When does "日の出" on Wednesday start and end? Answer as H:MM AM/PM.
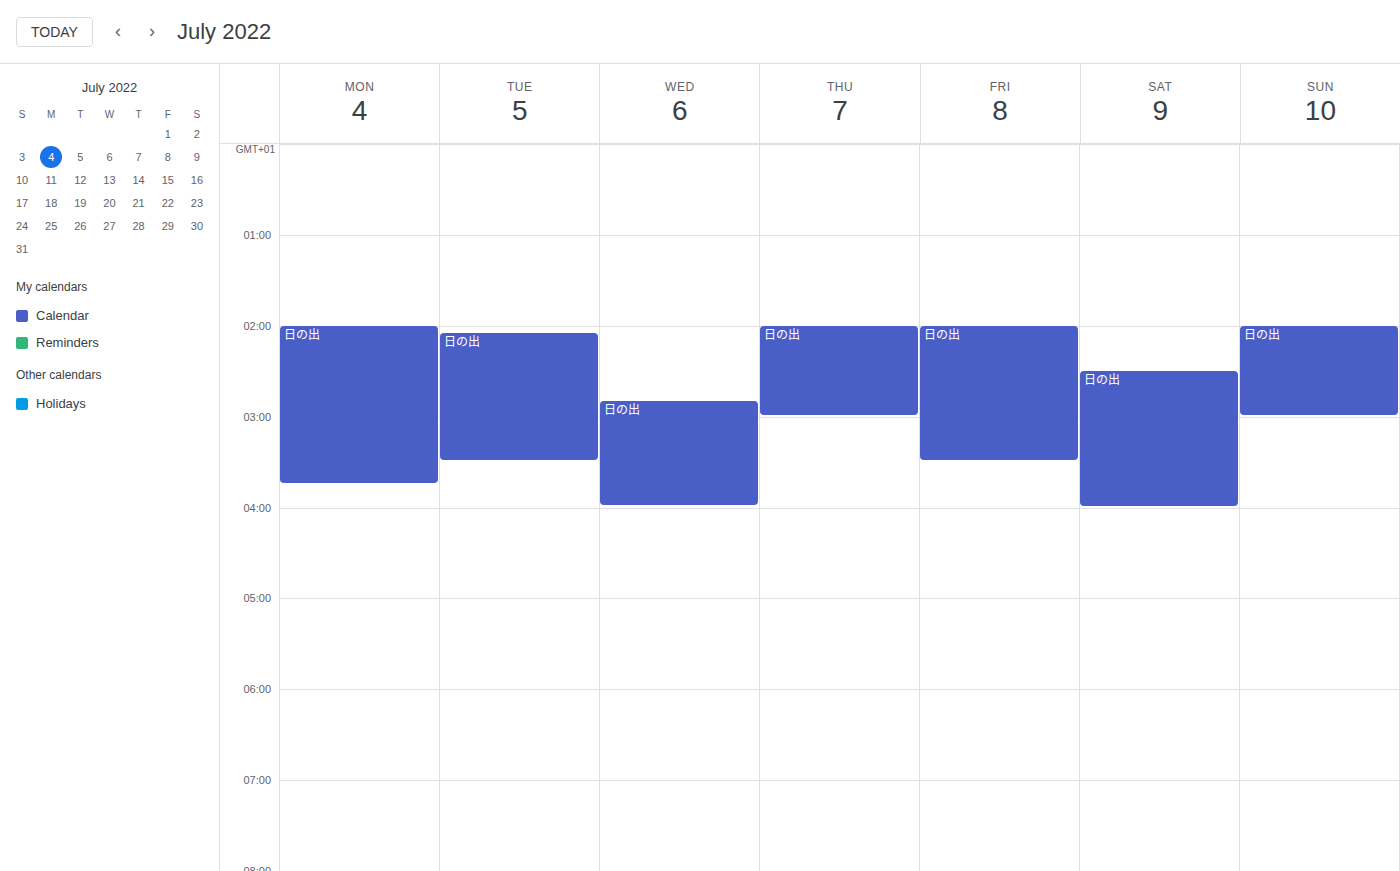
2:50 AM to 4:00 AM